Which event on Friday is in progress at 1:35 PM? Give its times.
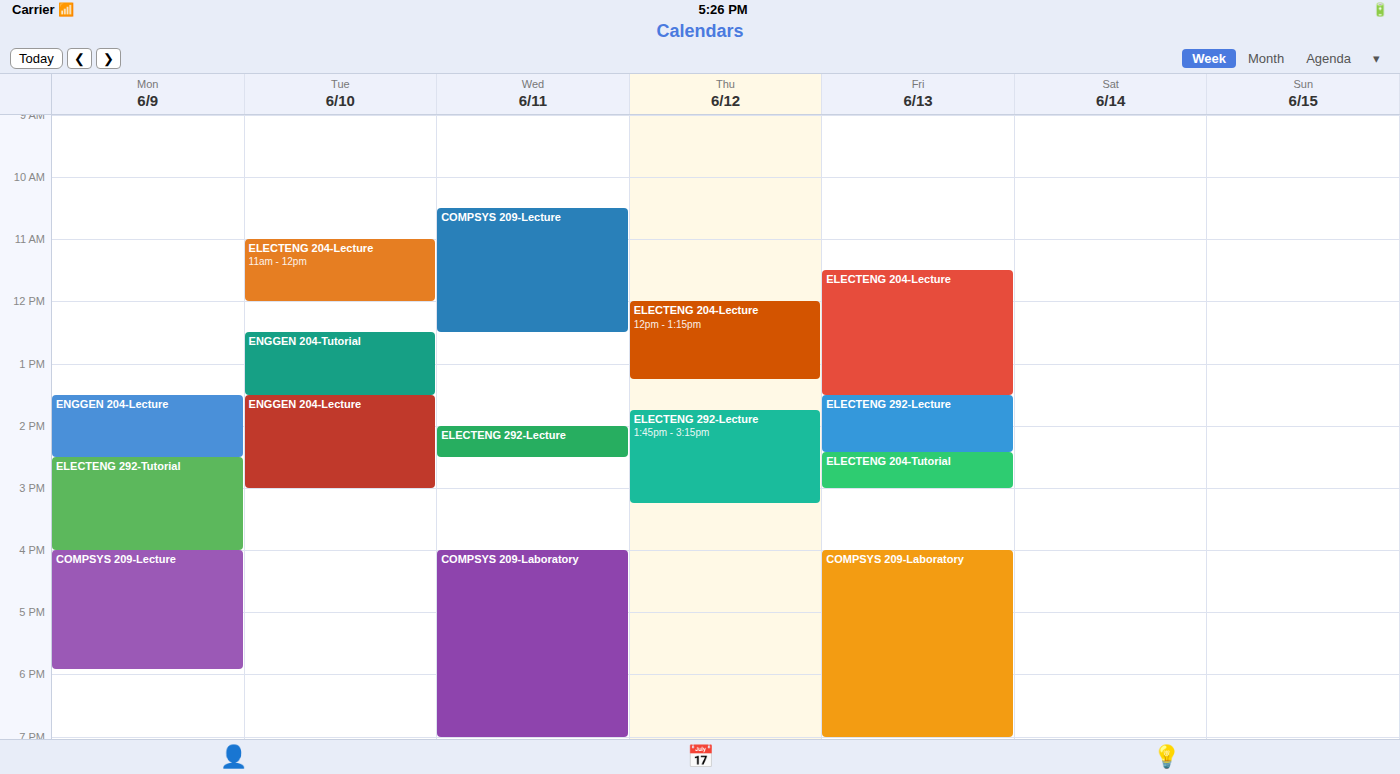
"ELECTENG 292-Lecture", 1:30 PM to 2:25 PM